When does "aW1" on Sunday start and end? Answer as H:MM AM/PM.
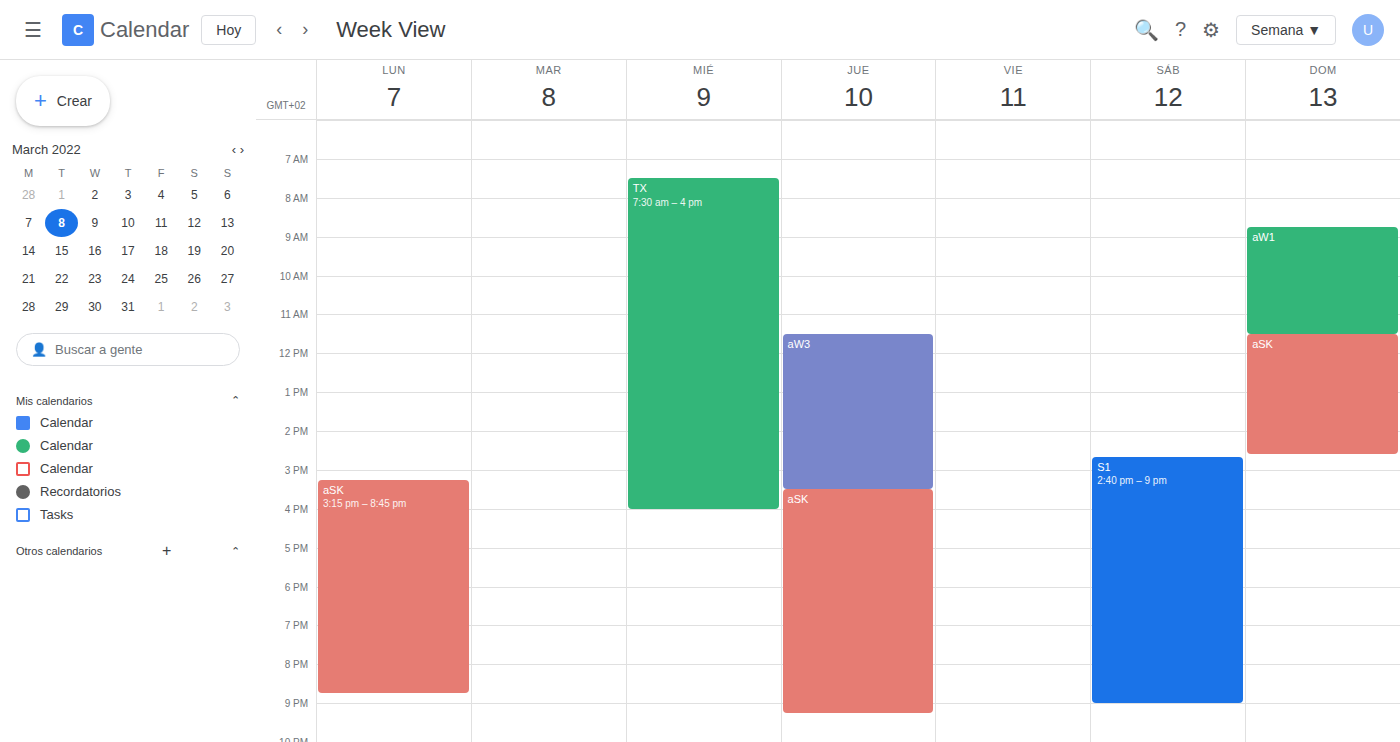
8:45 AM to 11:30 AM